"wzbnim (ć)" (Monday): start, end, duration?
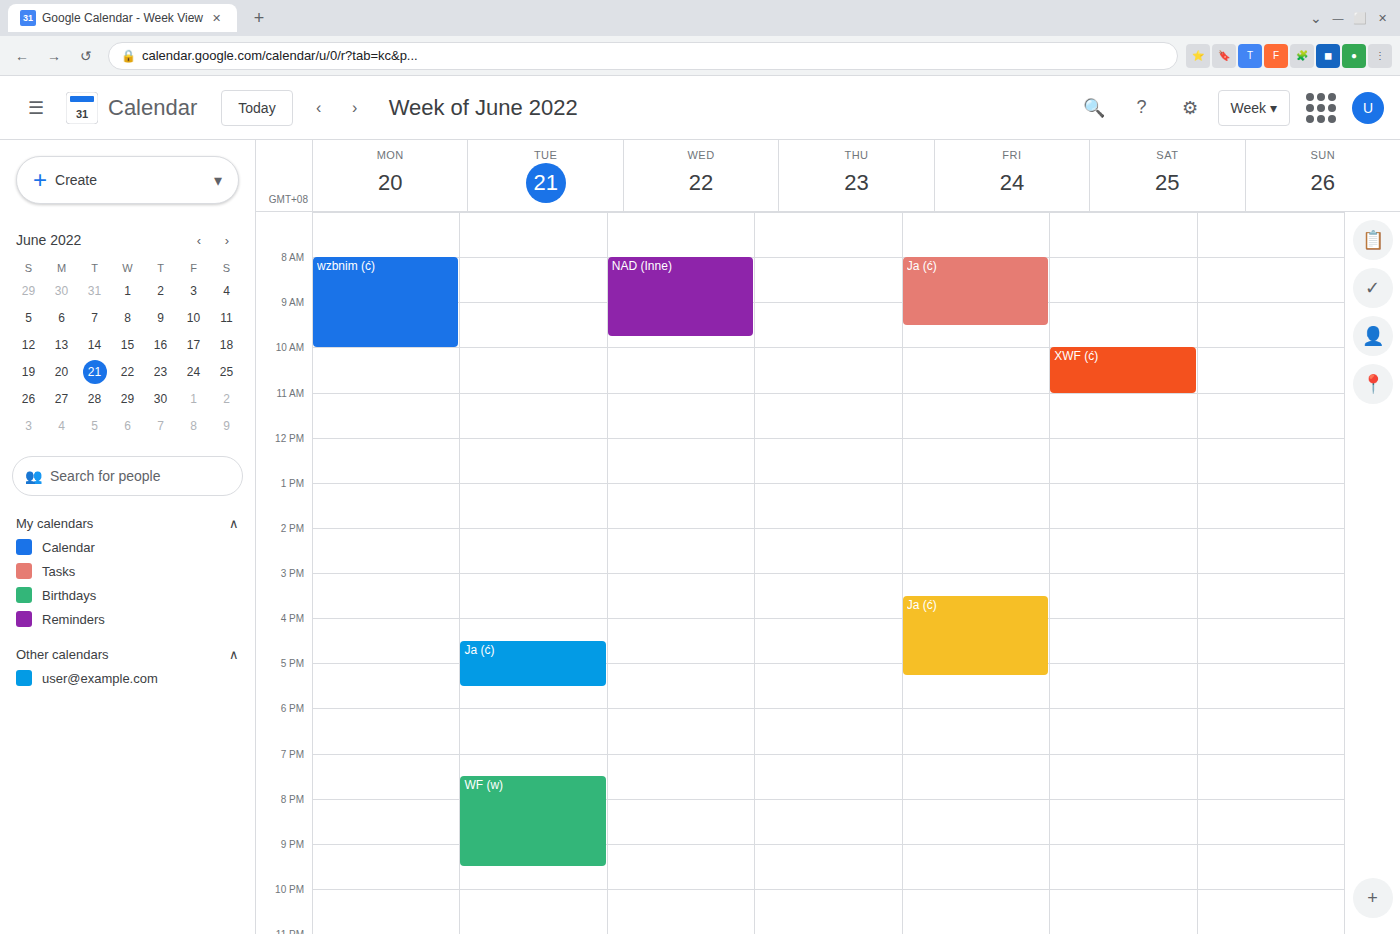
8:00 AM to 10:00 AM, 2 hours